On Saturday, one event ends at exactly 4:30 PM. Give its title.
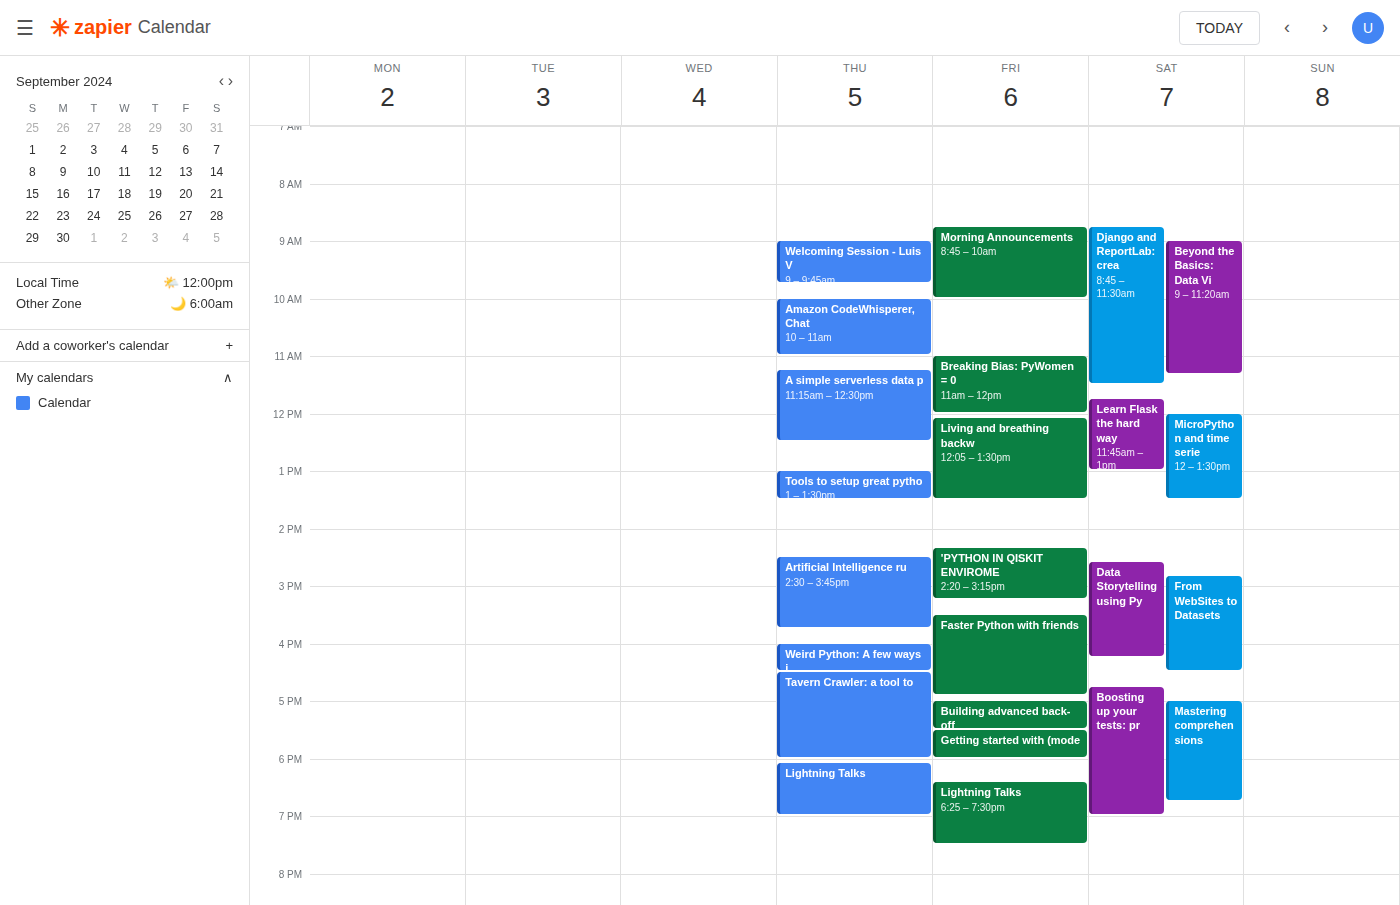
"From WebSites to Datasets"